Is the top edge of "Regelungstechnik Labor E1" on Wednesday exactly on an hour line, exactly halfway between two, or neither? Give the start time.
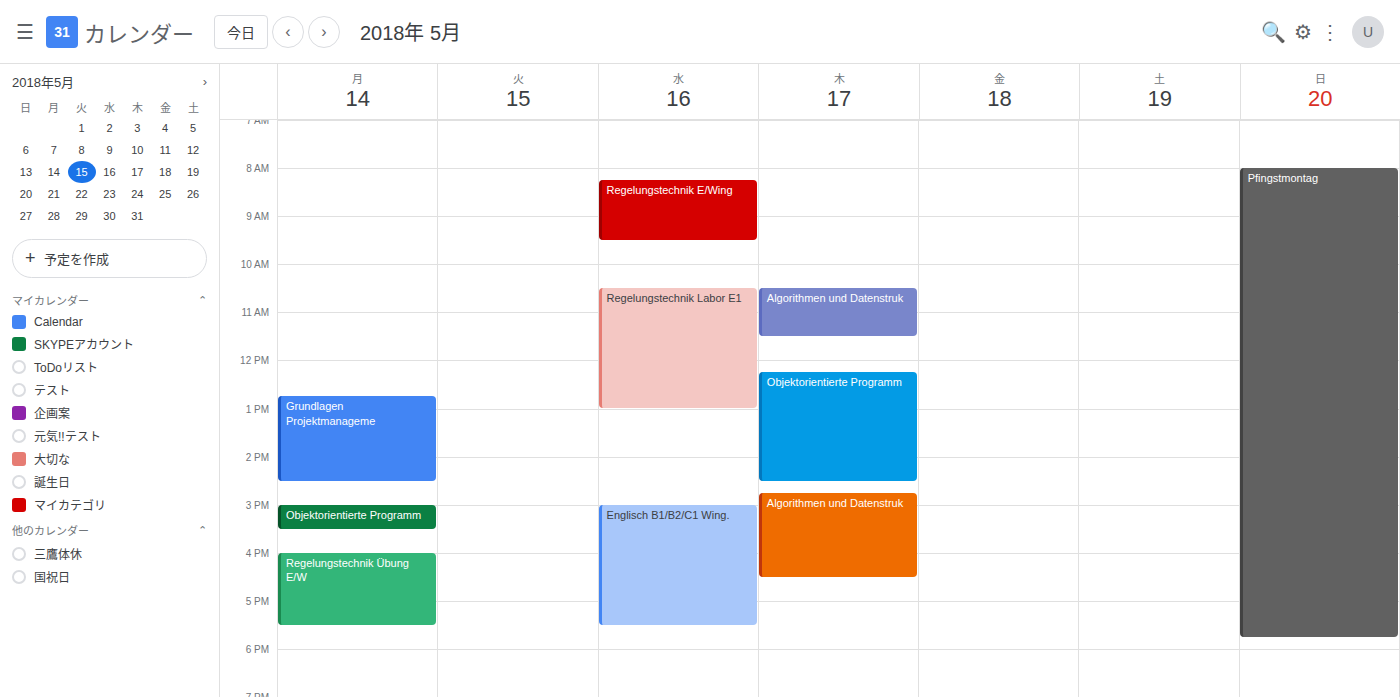
10:30 AM -- halfway between the 10 AM and 11 AM lines.